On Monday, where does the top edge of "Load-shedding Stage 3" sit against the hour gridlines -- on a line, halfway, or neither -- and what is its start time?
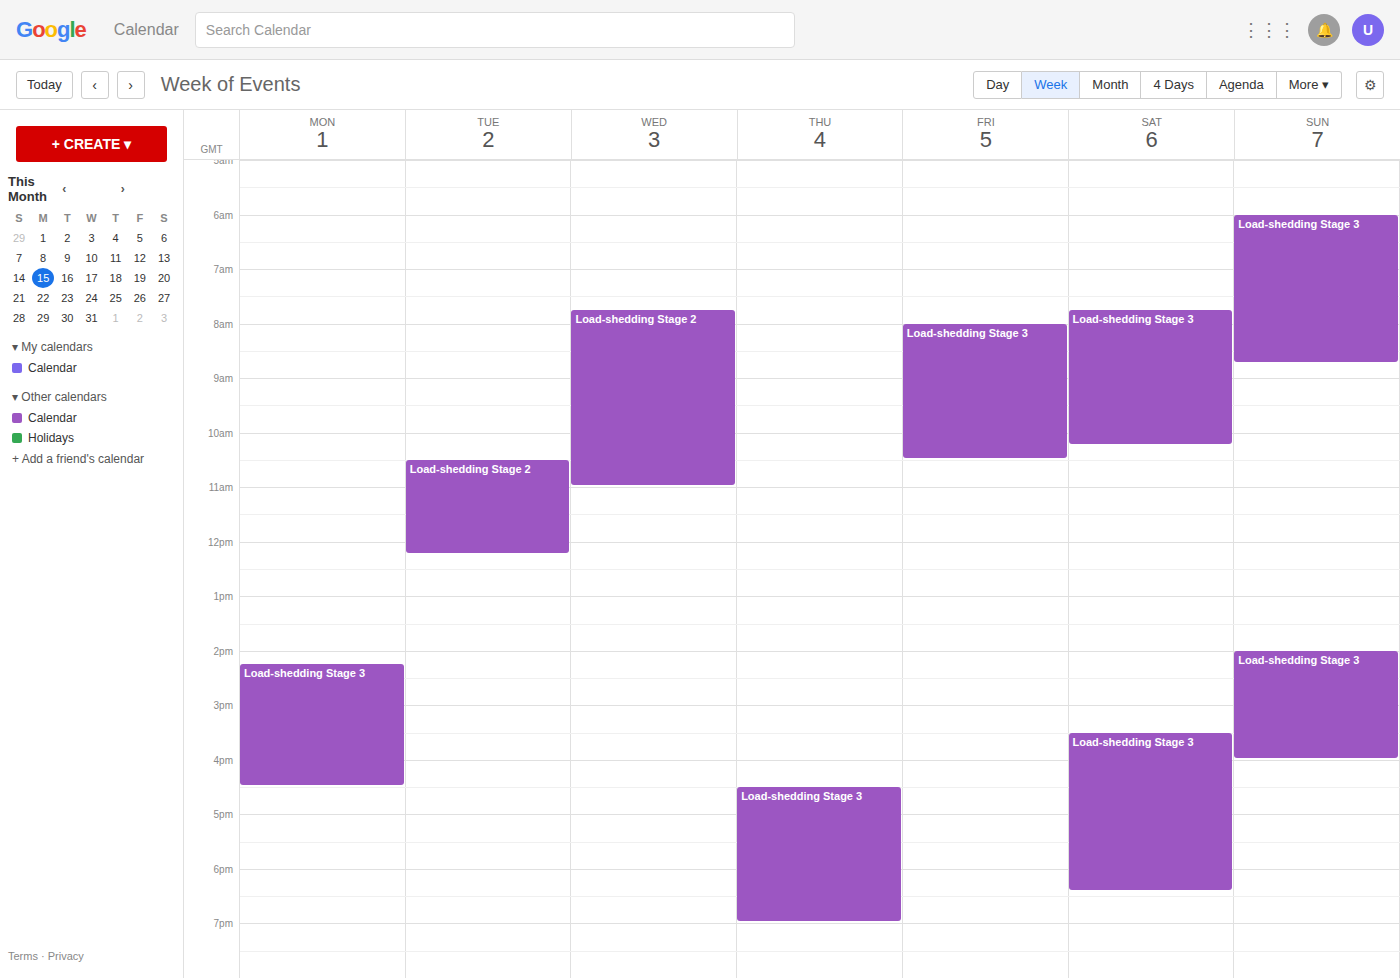
2:15 PM -- neither: a quarter of the way from the 2 PM line to the 3 PM line.